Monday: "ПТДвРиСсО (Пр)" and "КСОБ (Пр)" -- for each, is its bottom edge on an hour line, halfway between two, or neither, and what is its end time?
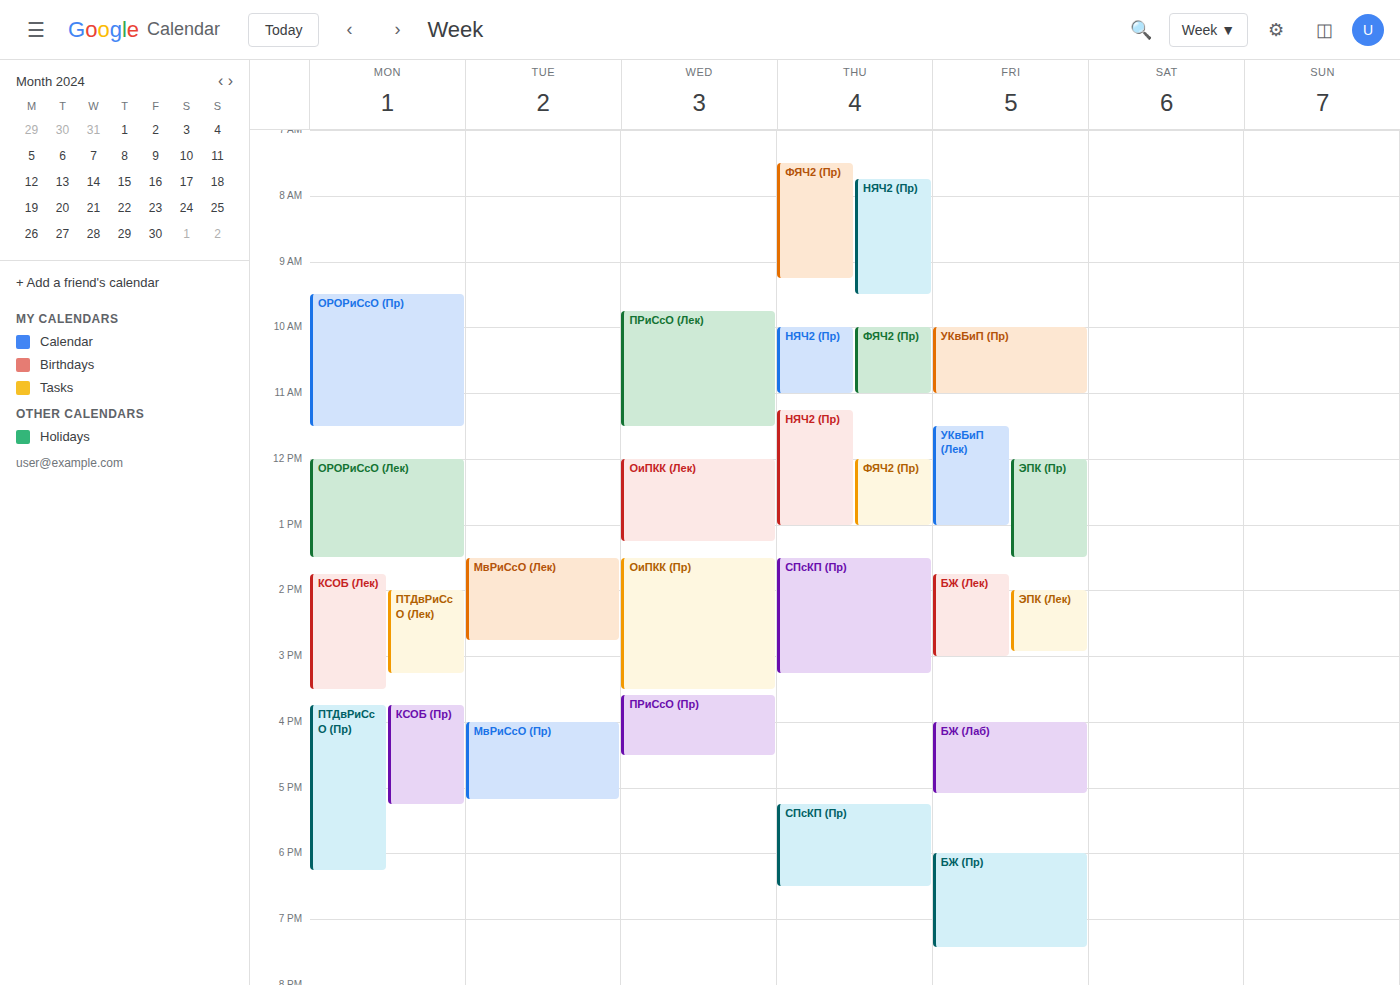
"ПТДвРиСсО (Пр)": 6:15 PM, neither: a quarter of the way from the 6 PM line to the 7 PM line. "КСОБ (Пр)": 5:15 PM, neither: a quarter of the way from the 5 PM line to the 6 PM line.